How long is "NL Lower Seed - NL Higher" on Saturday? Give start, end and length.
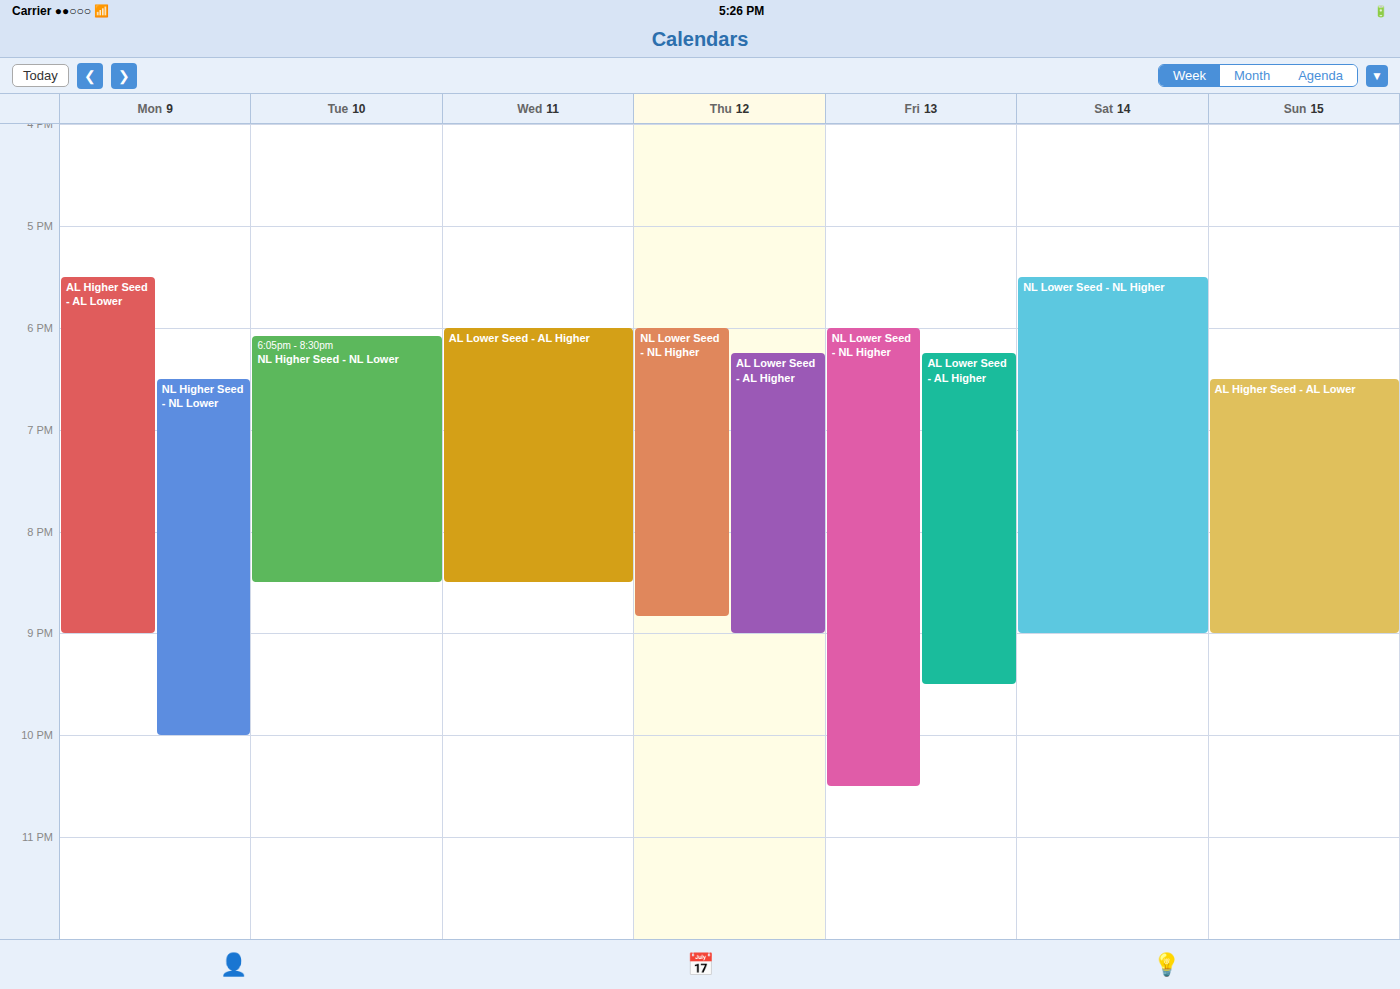
5:30 PM to 9:00 PM, 3 hours 30 minutes